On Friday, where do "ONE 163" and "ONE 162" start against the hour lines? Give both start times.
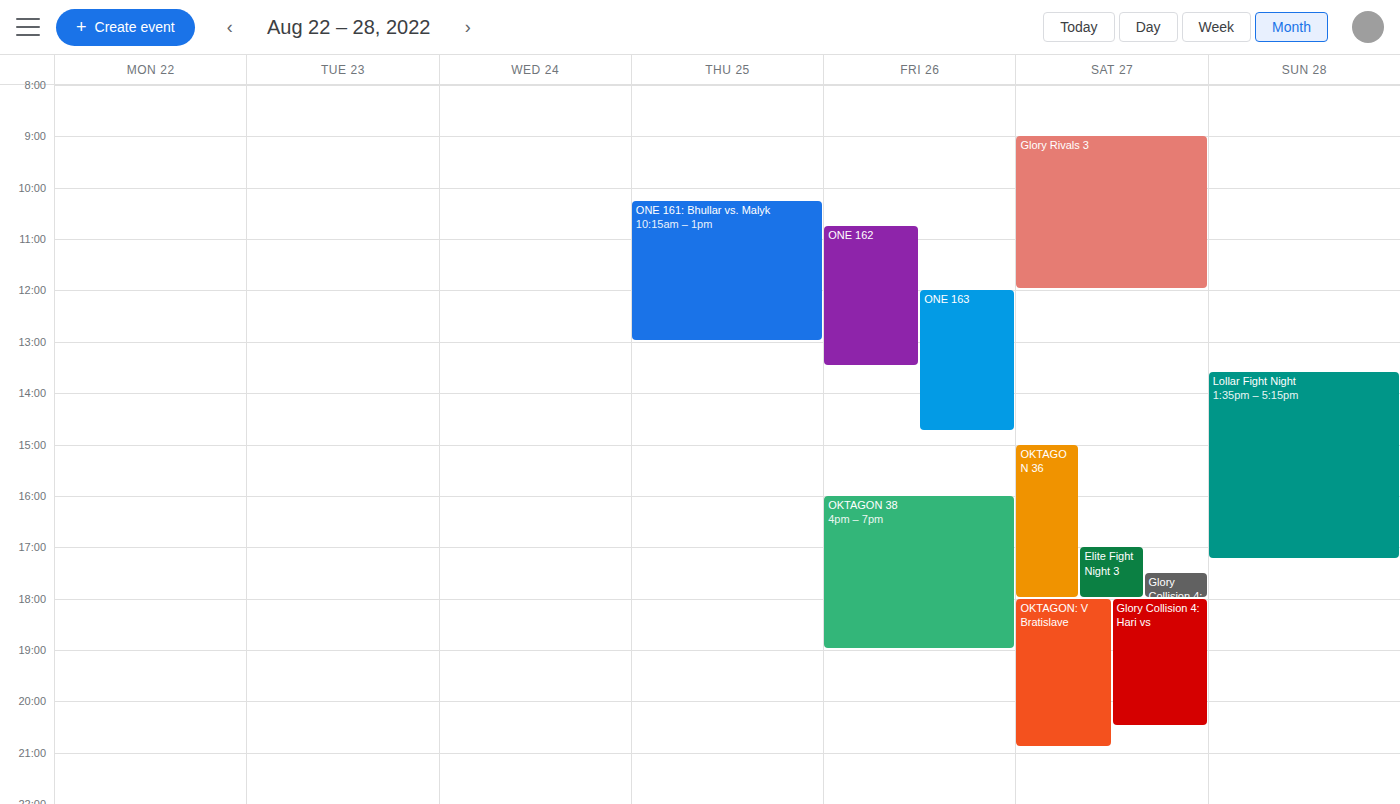
"ONE 163": 12:00 PM, exactly on the 12 PM line. "ONE 162": 10:45 AM, neither: three quarters of the way from the 10 AM line to the 11 AM line.